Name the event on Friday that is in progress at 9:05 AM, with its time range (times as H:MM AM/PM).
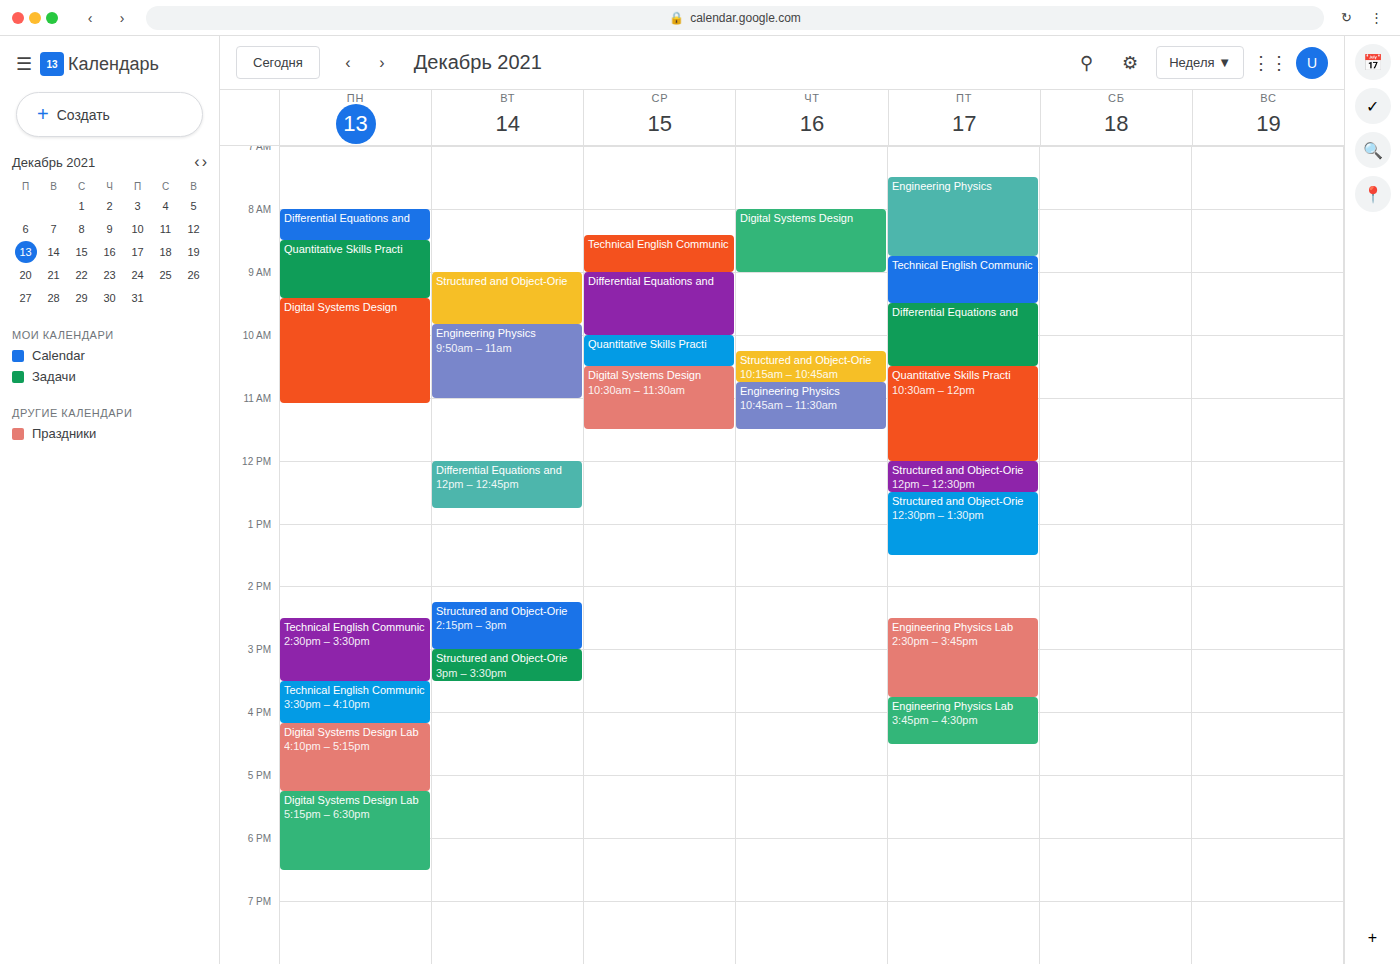
"Technical English Communic", 8:45 AM to 9:30 AM